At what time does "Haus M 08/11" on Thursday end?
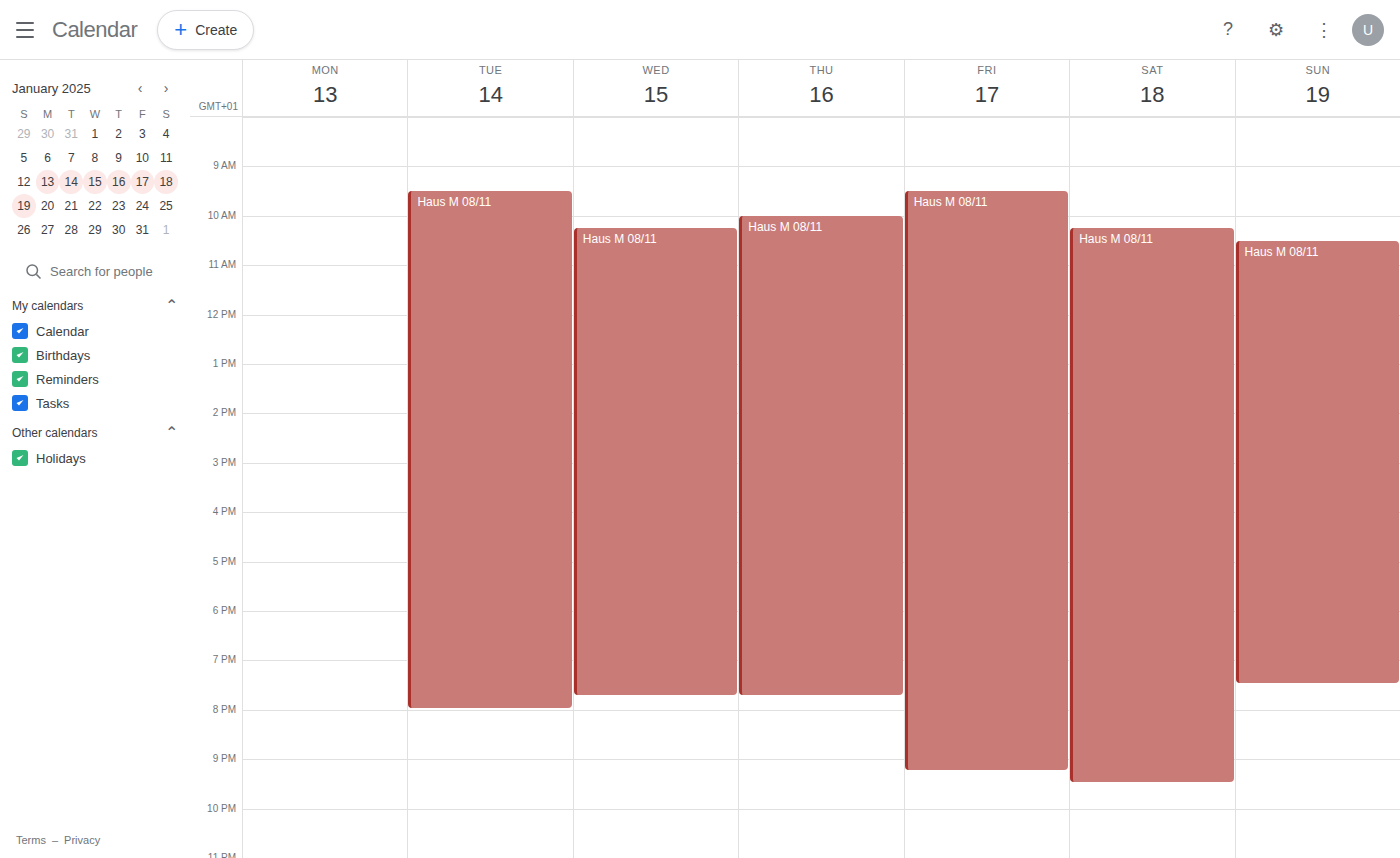
7:45 PM